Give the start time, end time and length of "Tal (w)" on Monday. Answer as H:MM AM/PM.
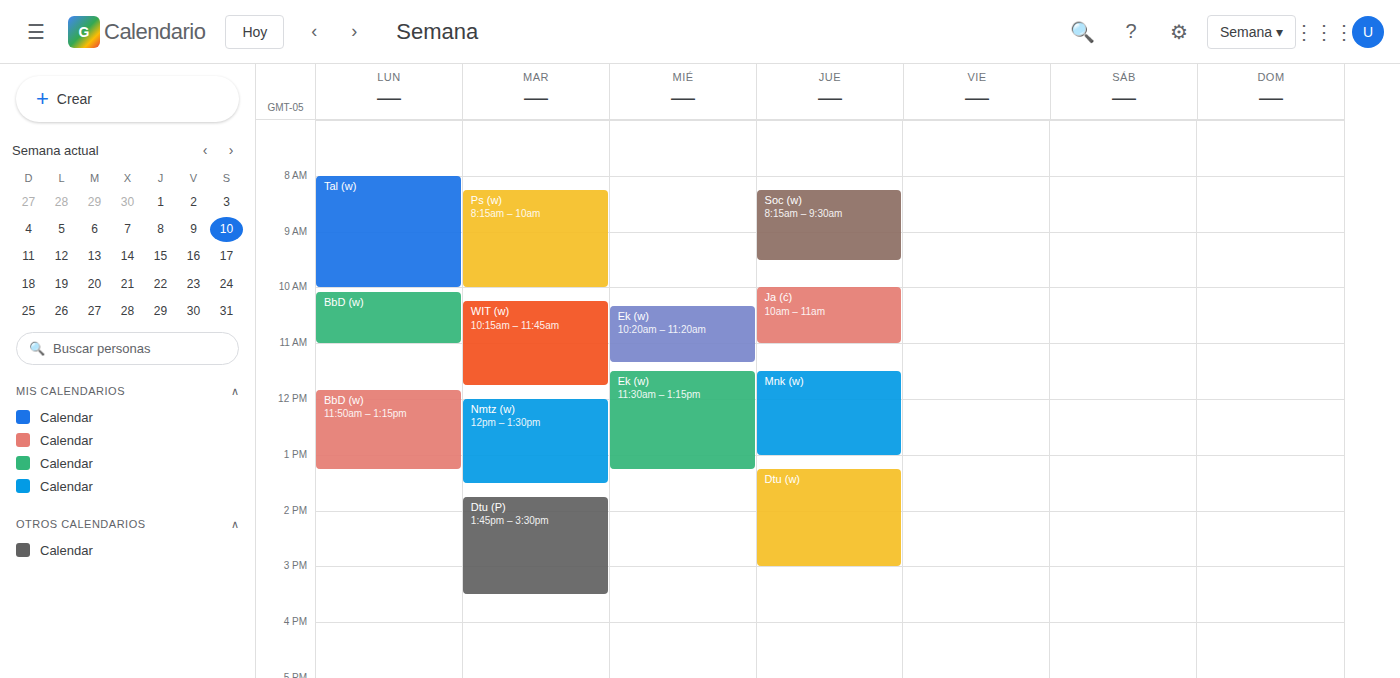
8:00 AM to 10:00 AM, 2 hours